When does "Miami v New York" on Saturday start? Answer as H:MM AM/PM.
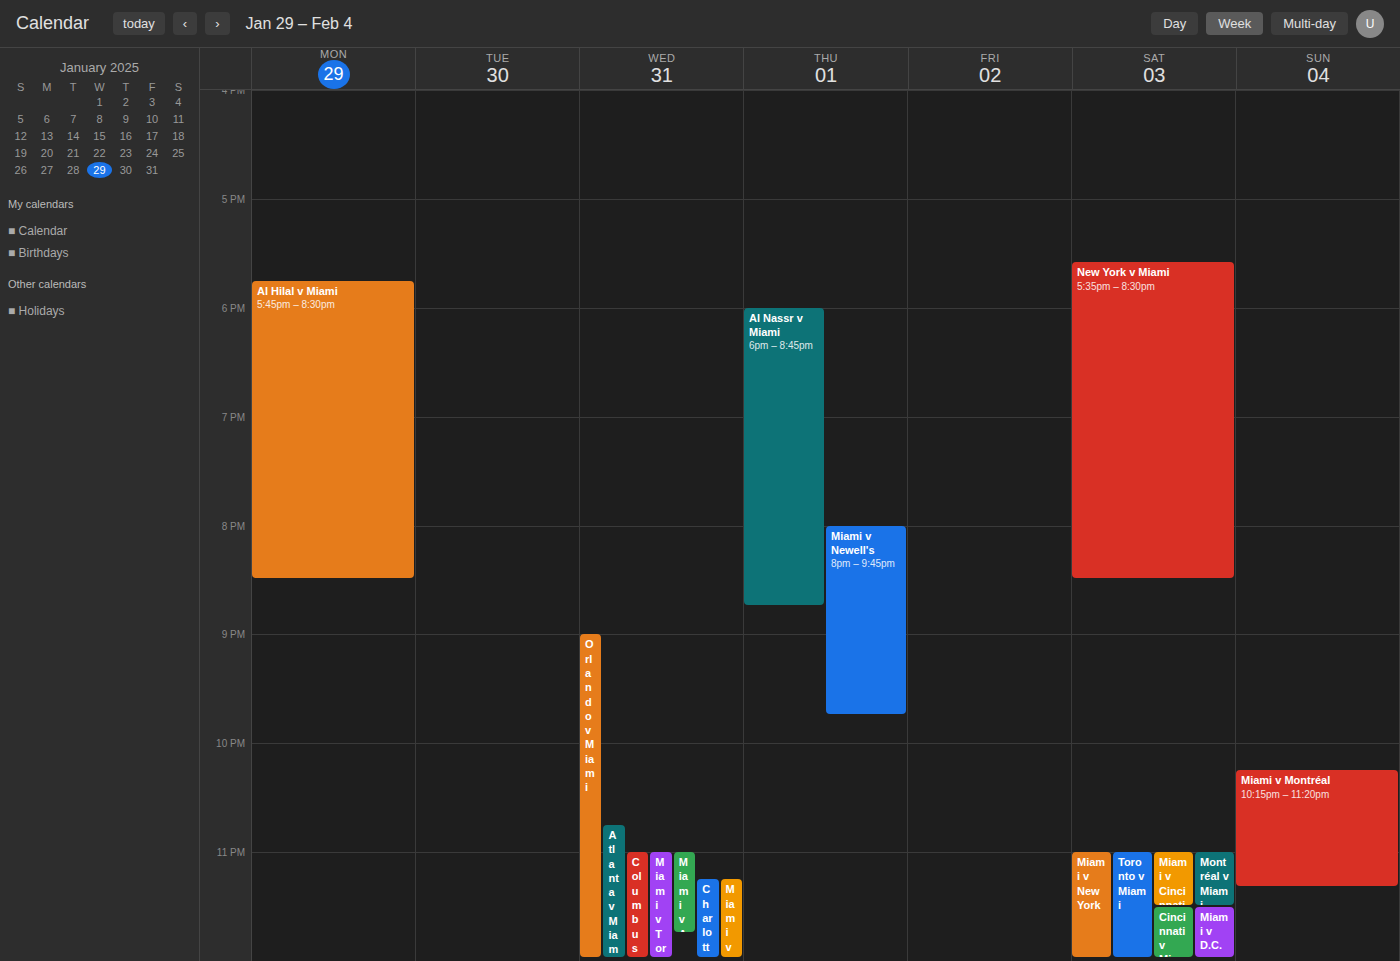
11:00 PM